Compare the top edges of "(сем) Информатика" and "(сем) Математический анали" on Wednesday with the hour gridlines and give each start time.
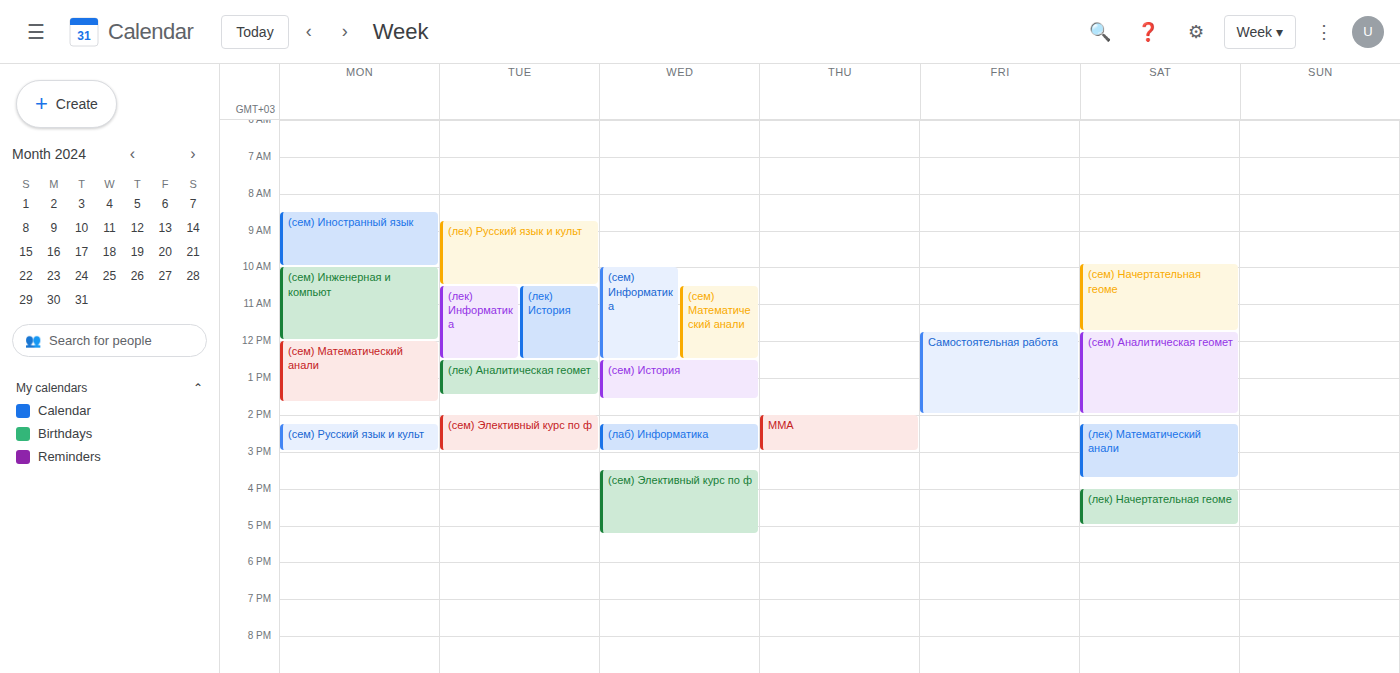
"(сем) Информатика": 10:00, exactly on the 10:00 line. "(сем) Математический анали": 10:30, halfway between the 10:00 and 11:00 lines.